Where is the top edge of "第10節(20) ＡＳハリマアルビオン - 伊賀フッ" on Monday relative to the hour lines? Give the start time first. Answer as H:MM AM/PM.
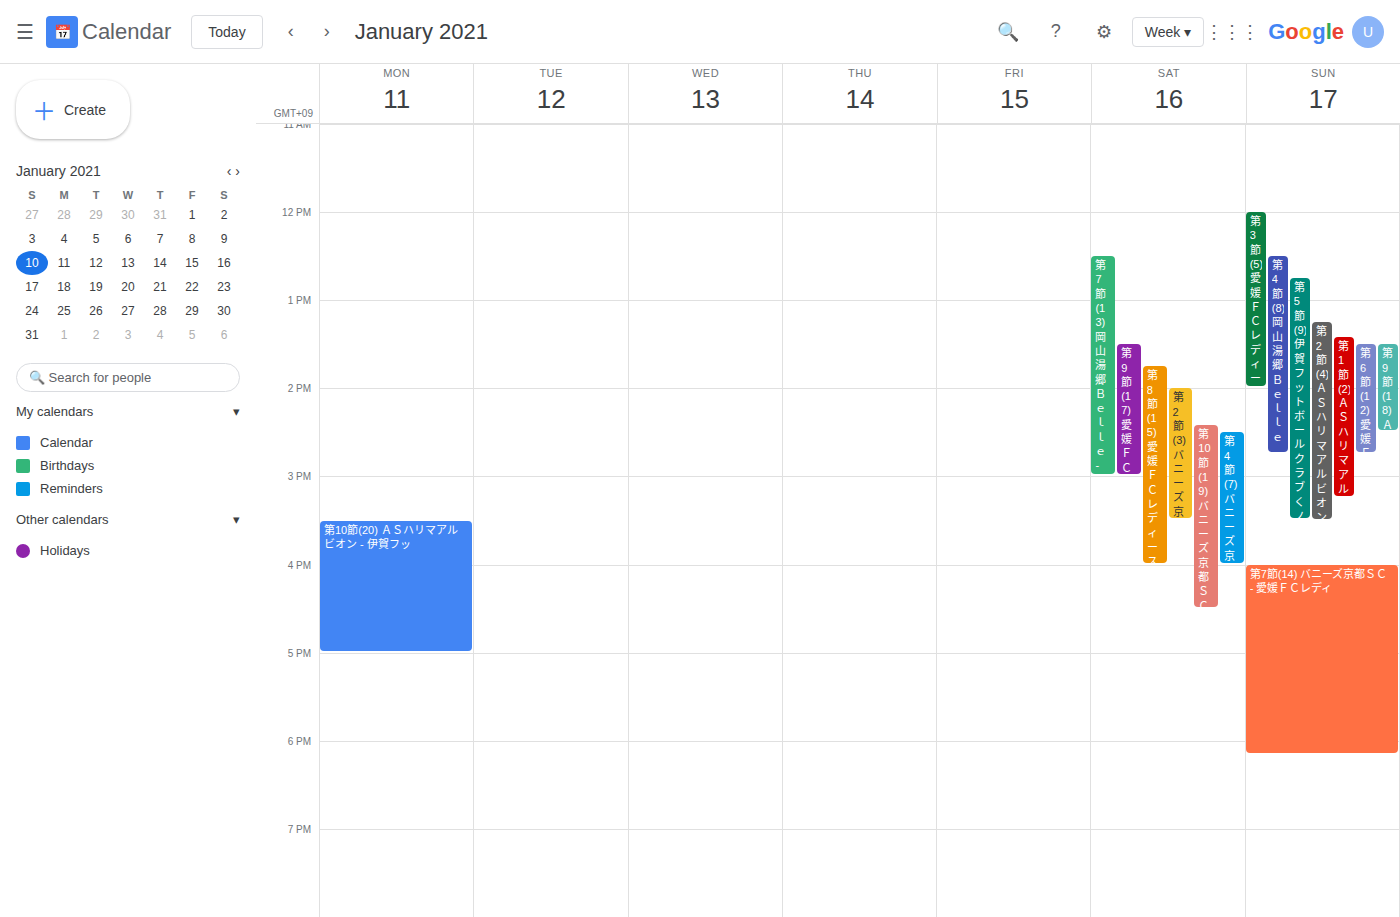
3:30 PM -- halfway between the 3 PM and 4 PM lines.